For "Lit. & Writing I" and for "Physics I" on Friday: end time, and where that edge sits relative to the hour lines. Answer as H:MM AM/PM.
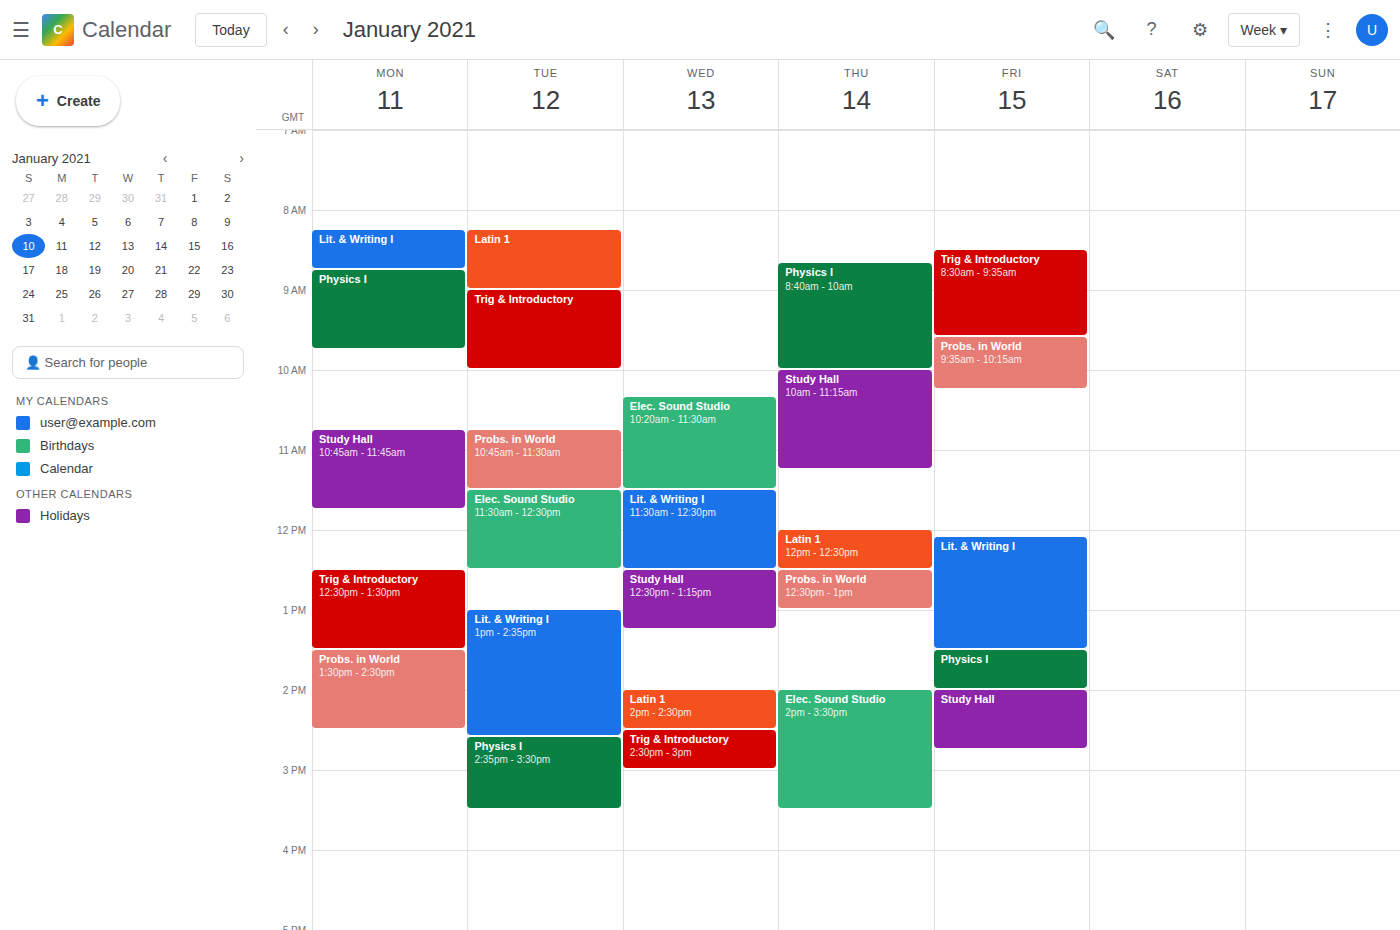
"Lit. & Writing I": 1:30 PM, halfway between the 1 PM and 2 PM lines. "Physics I": 2:00 PM, exactly on the 2 PM line.